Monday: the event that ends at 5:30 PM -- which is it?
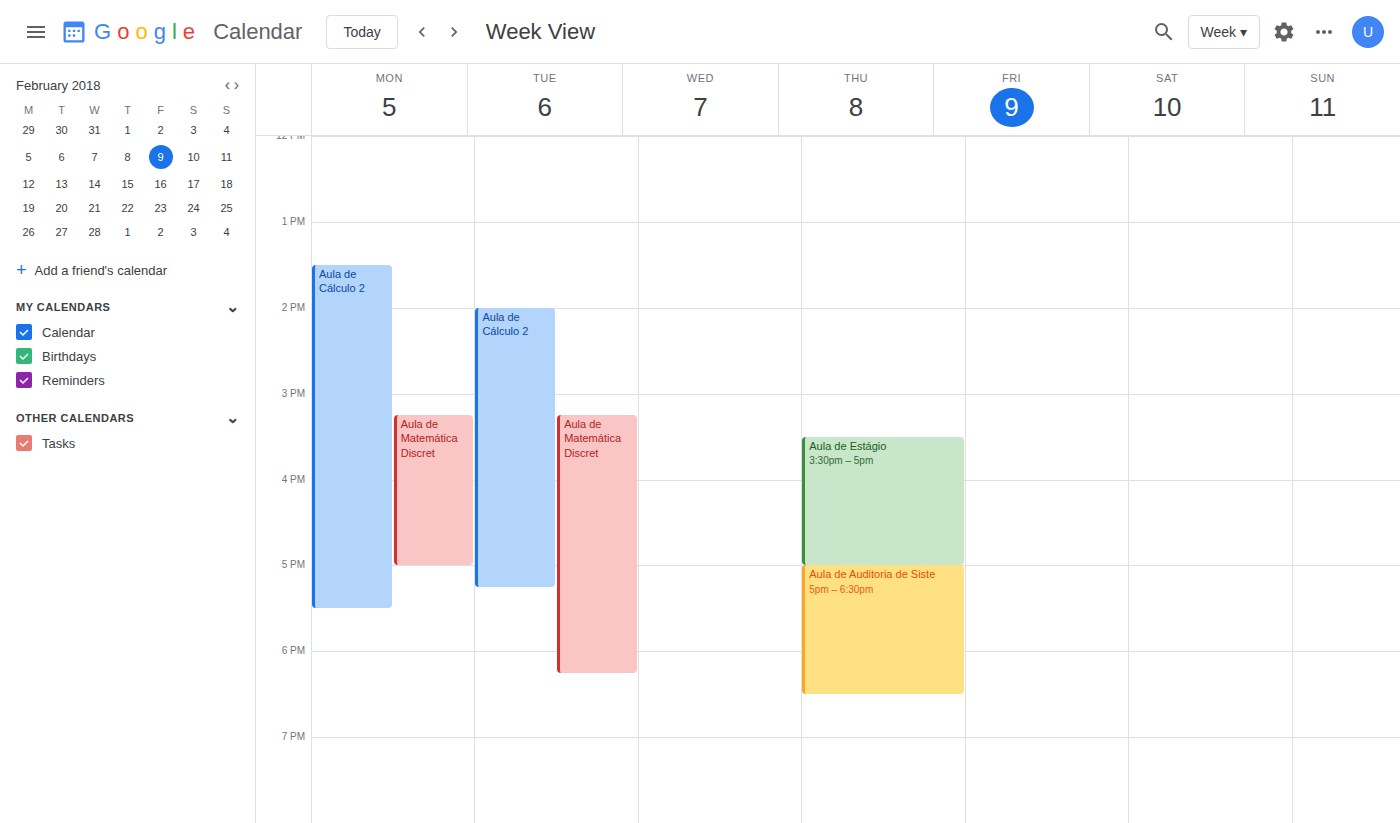
"Aula de Cálculo 2"